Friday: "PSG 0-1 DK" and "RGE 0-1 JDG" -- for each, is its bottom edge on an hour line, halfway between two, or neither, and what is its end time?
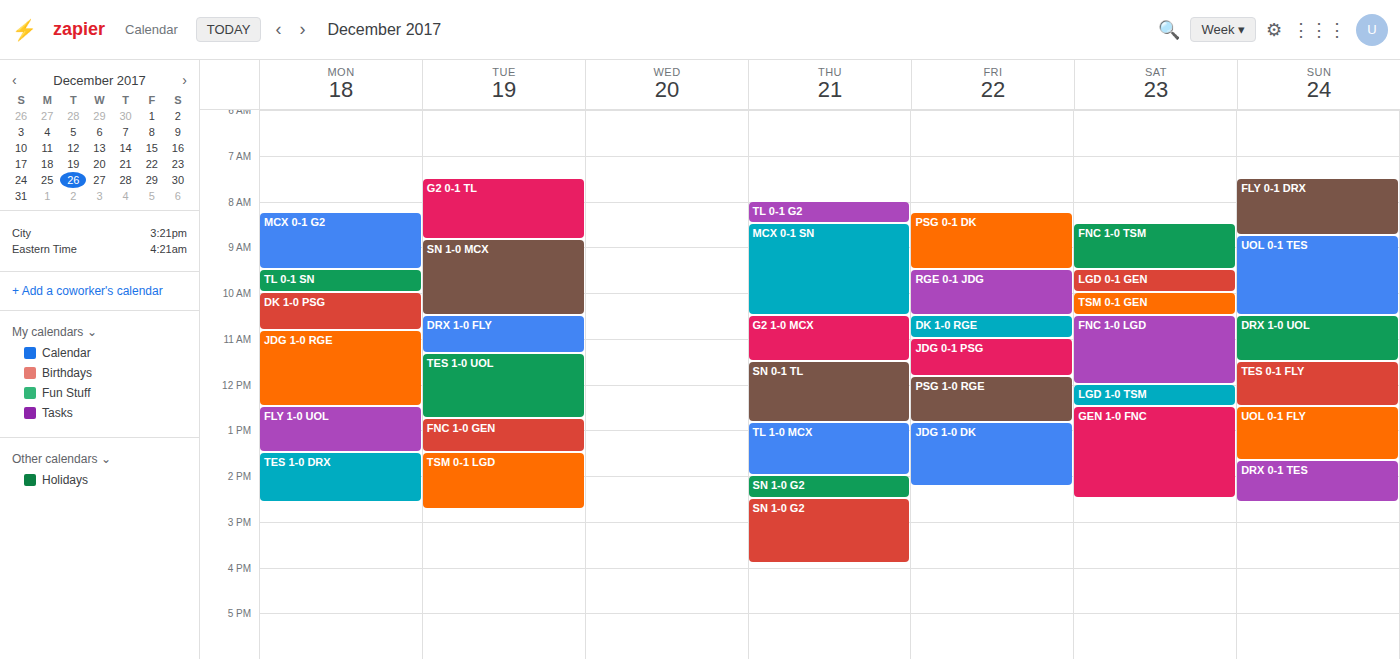
"PSG 0-1 DK": 9:30 AM, halfway between the 9 AM and 10 AM lines. "RGE 0-1 JDG": 10:30 AM, halfway between the 10 AM and 11 AM lines.